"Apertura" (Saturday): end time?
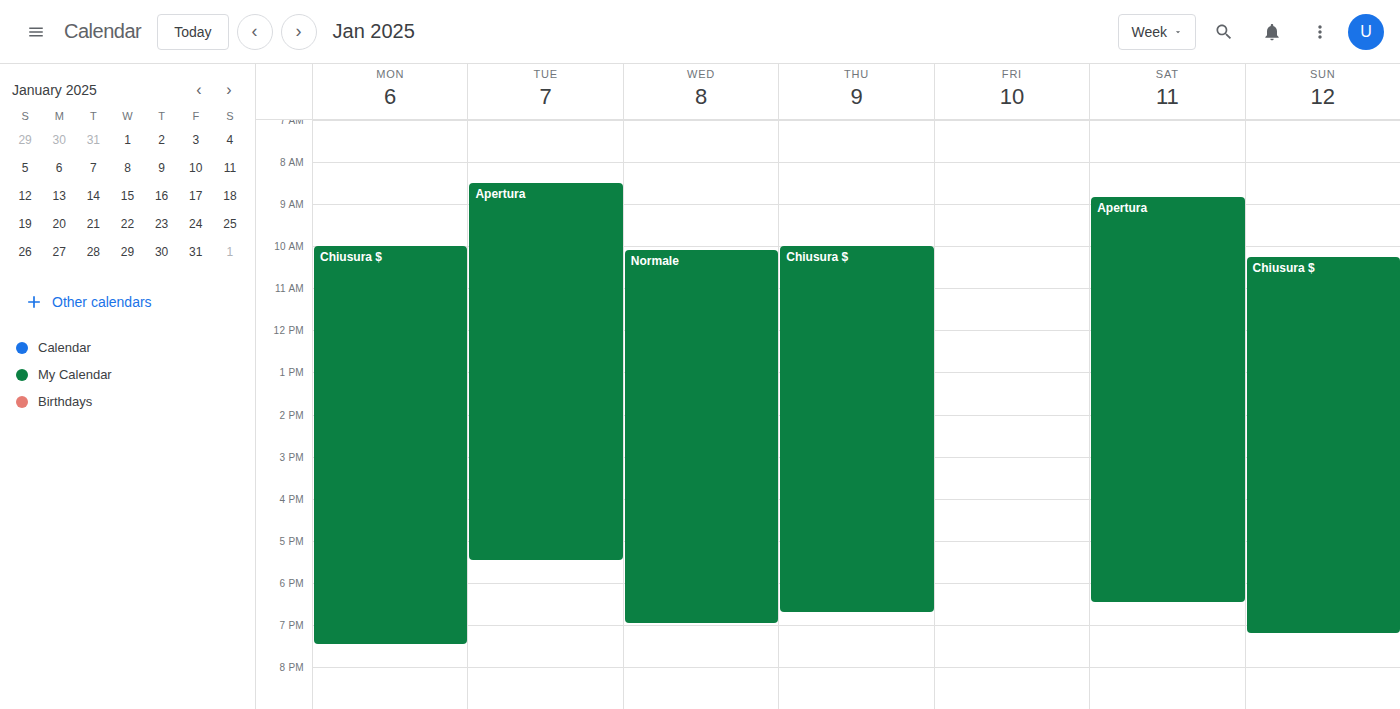
6:30 PM